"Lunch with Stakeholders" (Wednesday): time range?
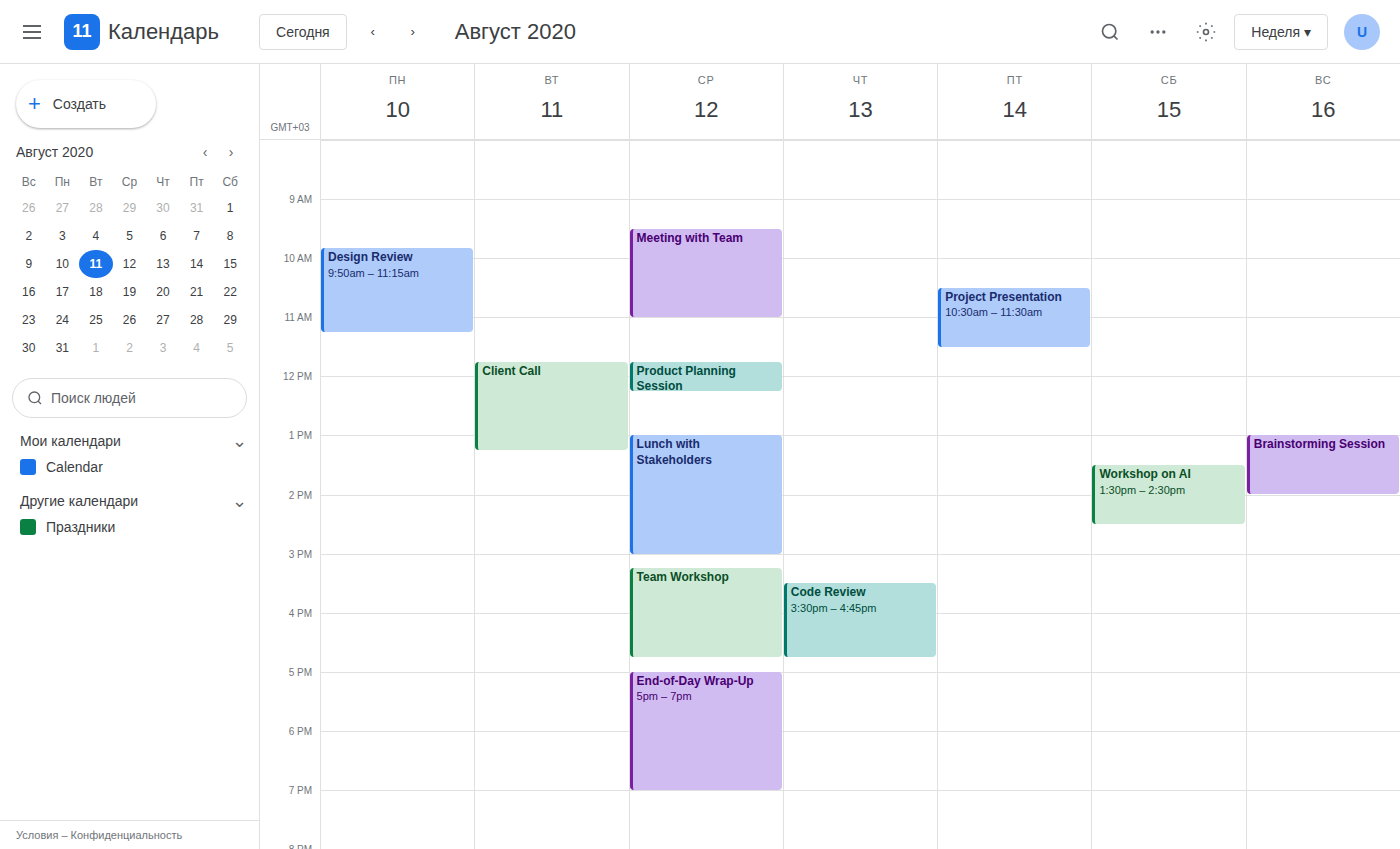
1:00 PM to 3:00 PM